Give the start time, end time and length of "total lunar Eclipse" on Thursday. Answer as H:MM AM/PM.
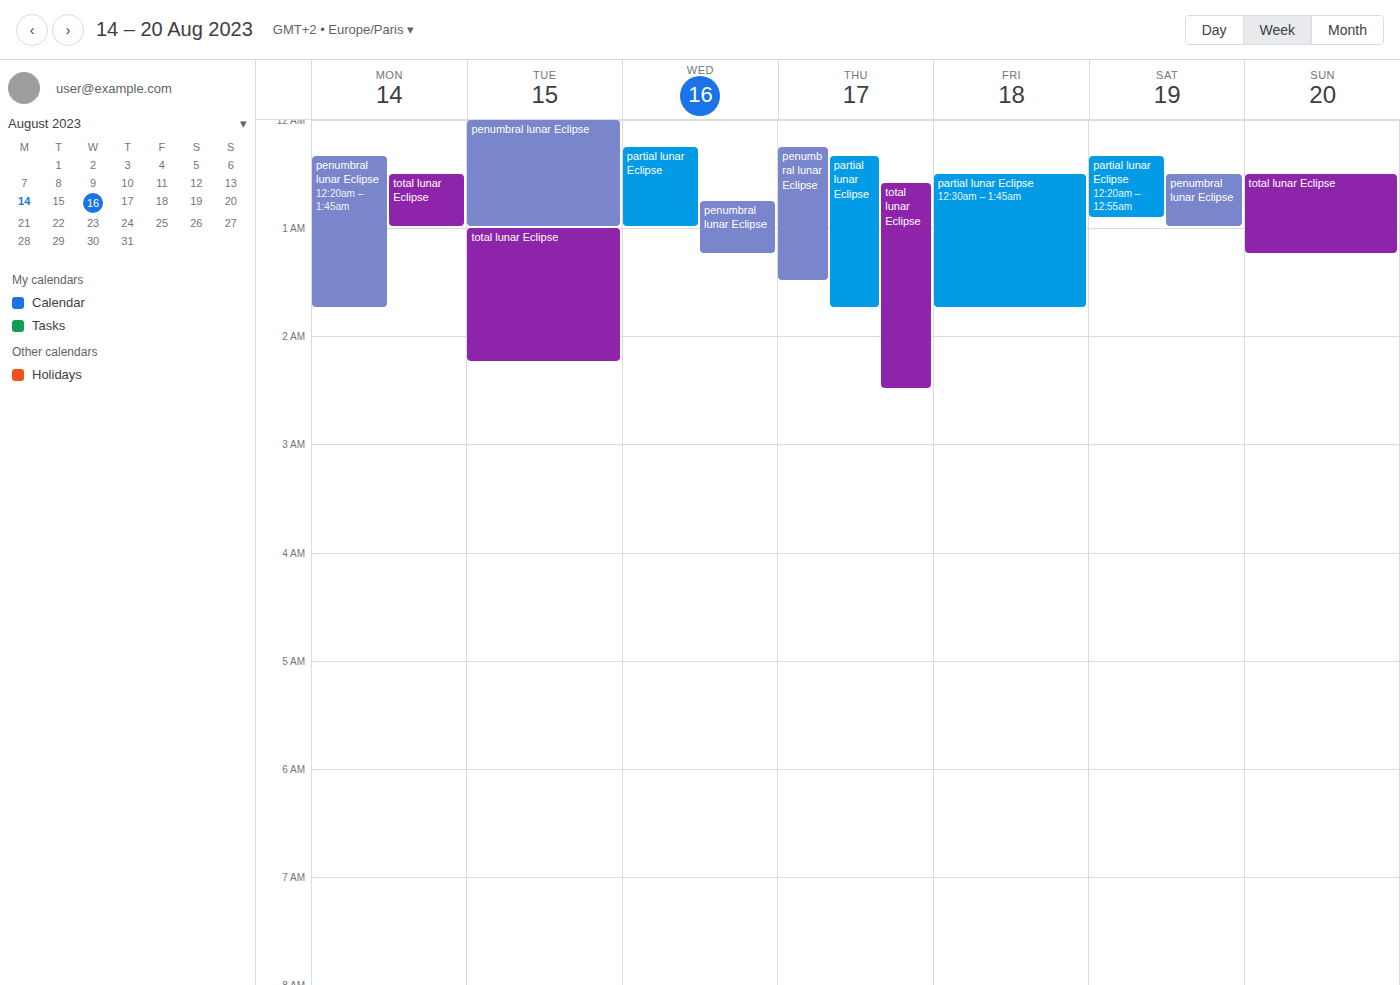
12:35 AM to 2:30 AM, 1 hour 55 minutes